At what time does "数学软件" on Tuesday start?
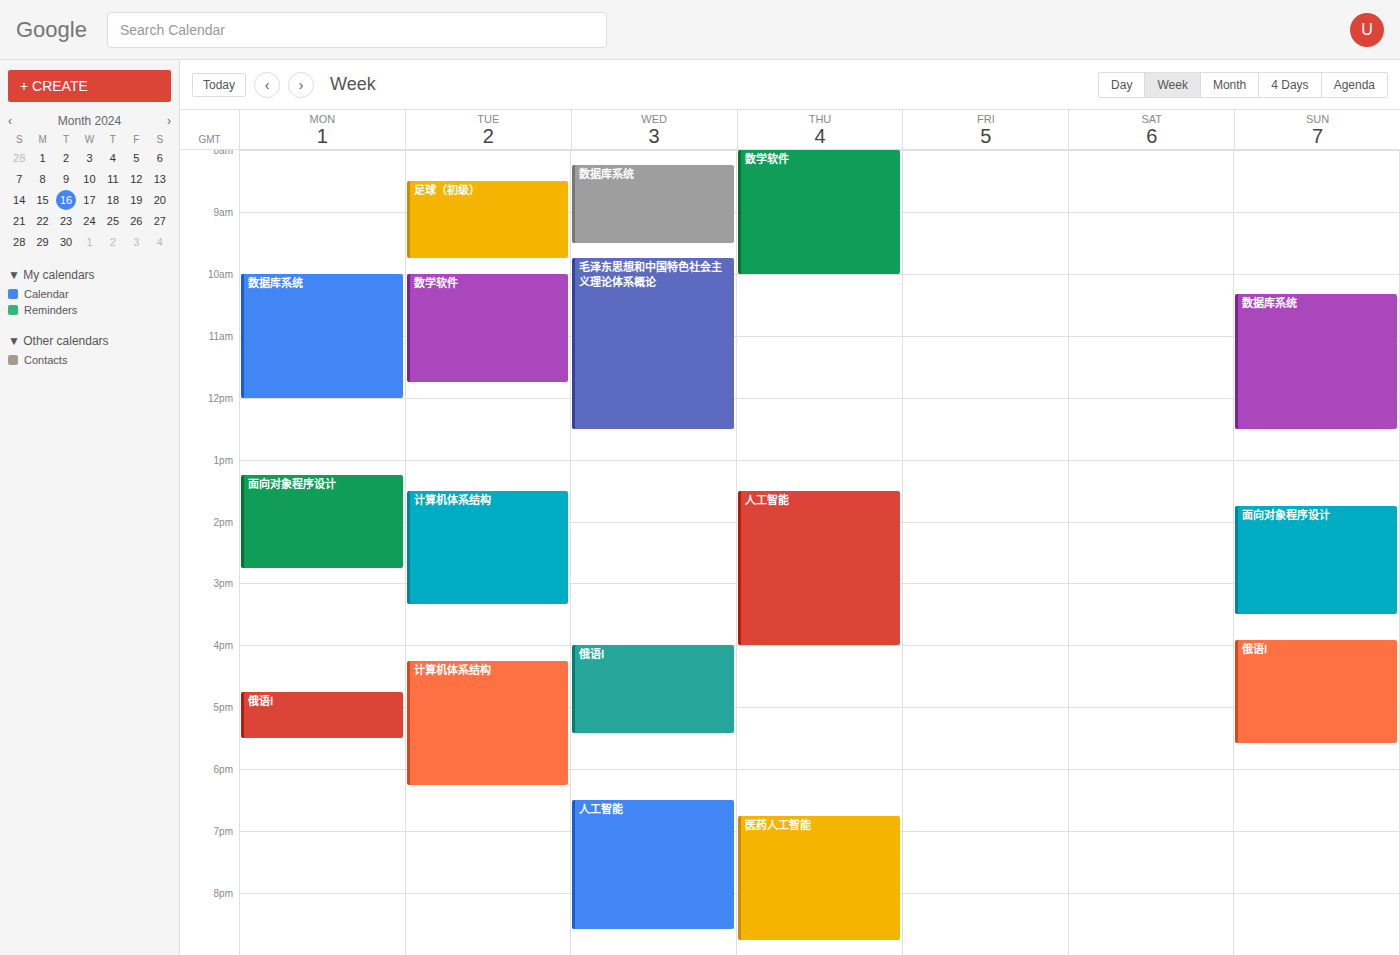
10:00 AM